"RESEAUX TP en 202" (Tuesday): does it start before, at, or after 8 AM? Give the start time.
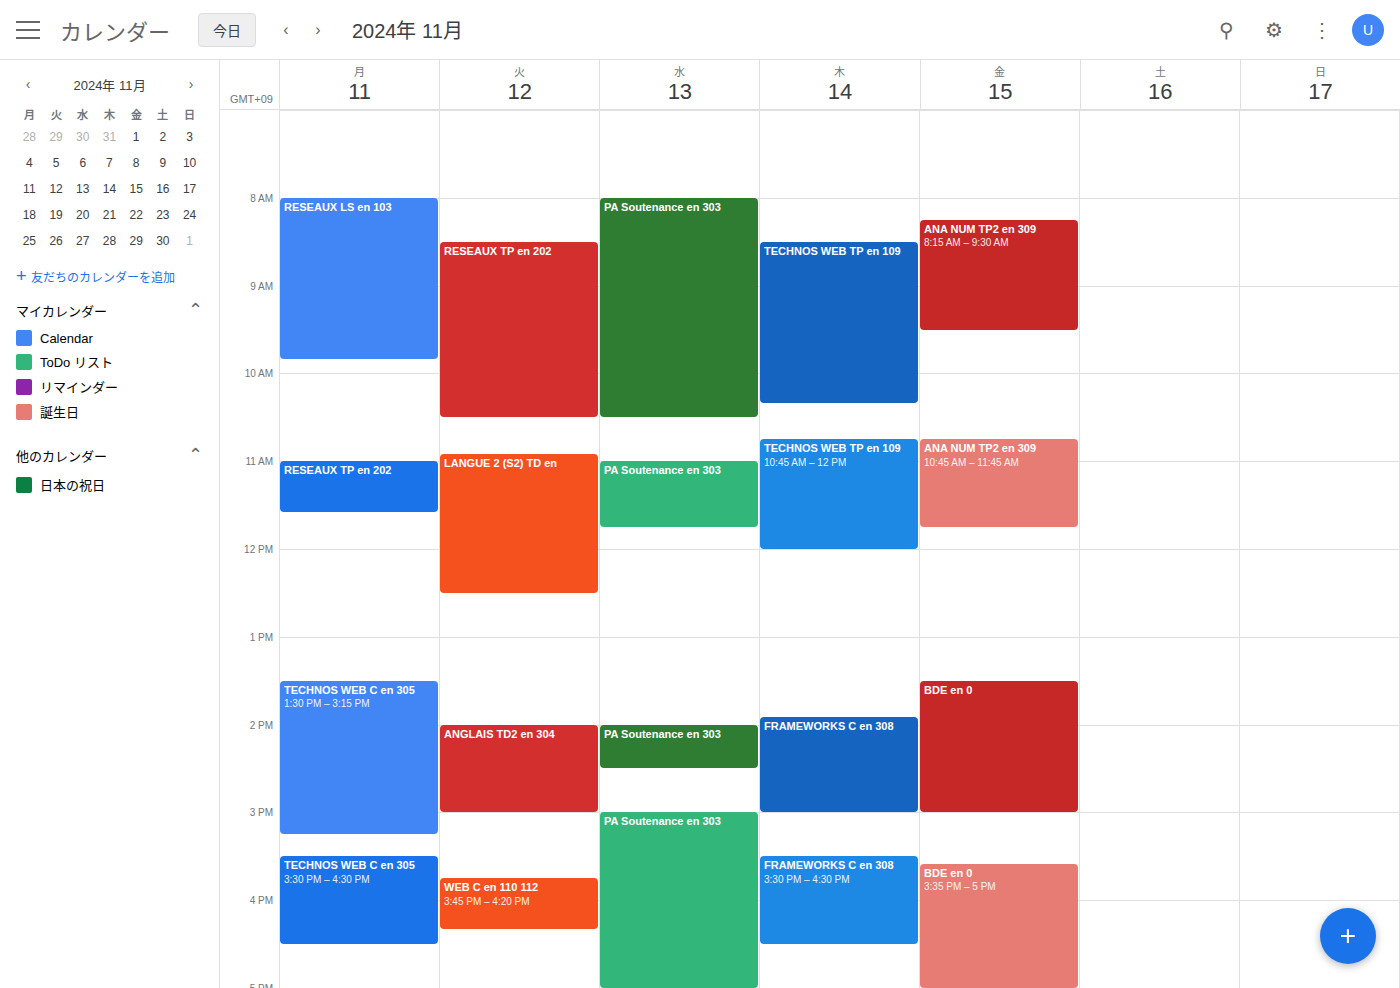
8:30 AM -- after 8 AM, 30 minutes below the 8 AM line.